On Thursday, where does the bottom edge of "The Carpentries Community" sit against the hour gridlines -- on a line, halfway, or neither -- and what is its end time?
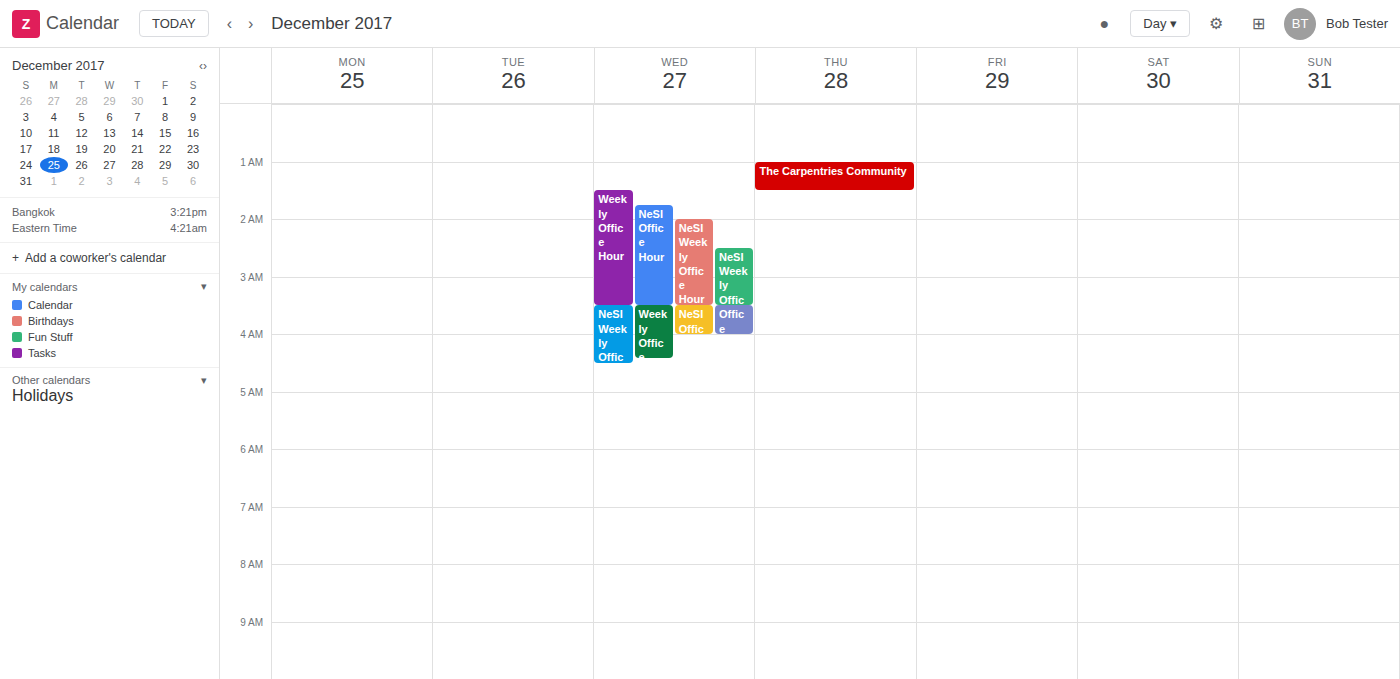
01:30 -- halfway between the 01:00 and 02:00 lines.